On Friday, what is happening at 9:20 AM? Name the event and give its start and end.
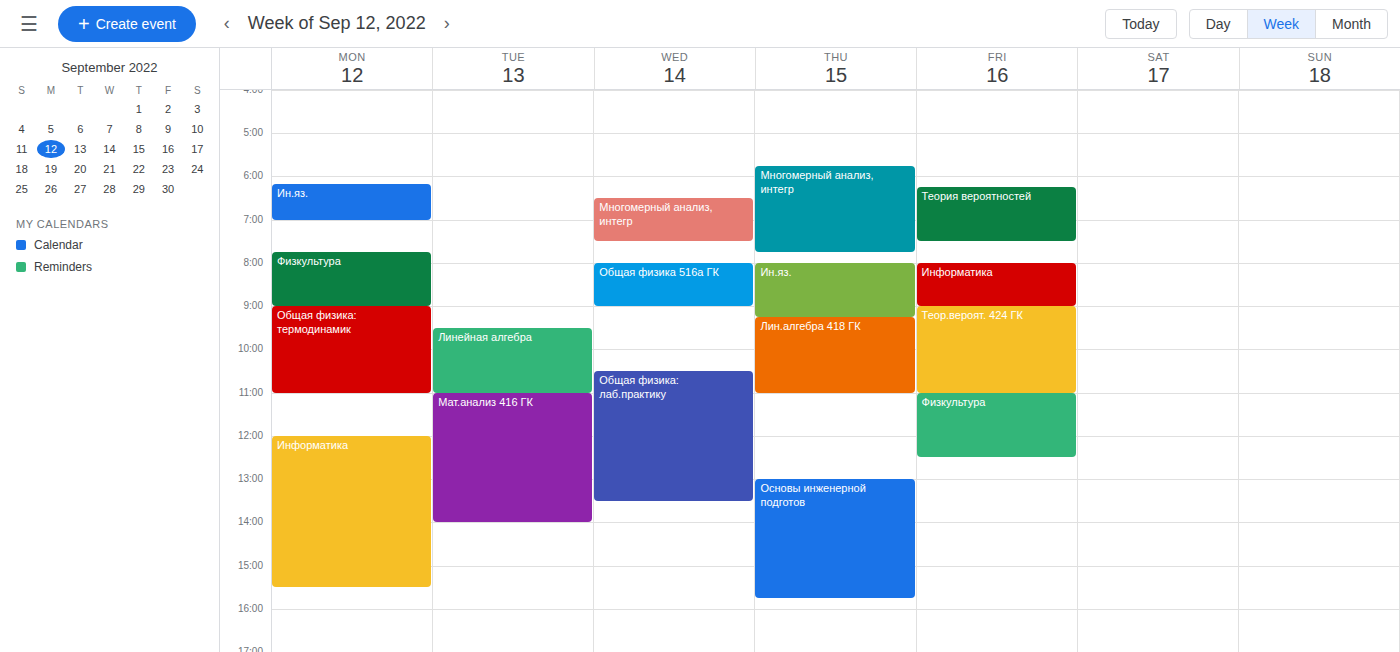
"Теор.вероят. 424 ГК", 9:00 AM to 11:00 AM